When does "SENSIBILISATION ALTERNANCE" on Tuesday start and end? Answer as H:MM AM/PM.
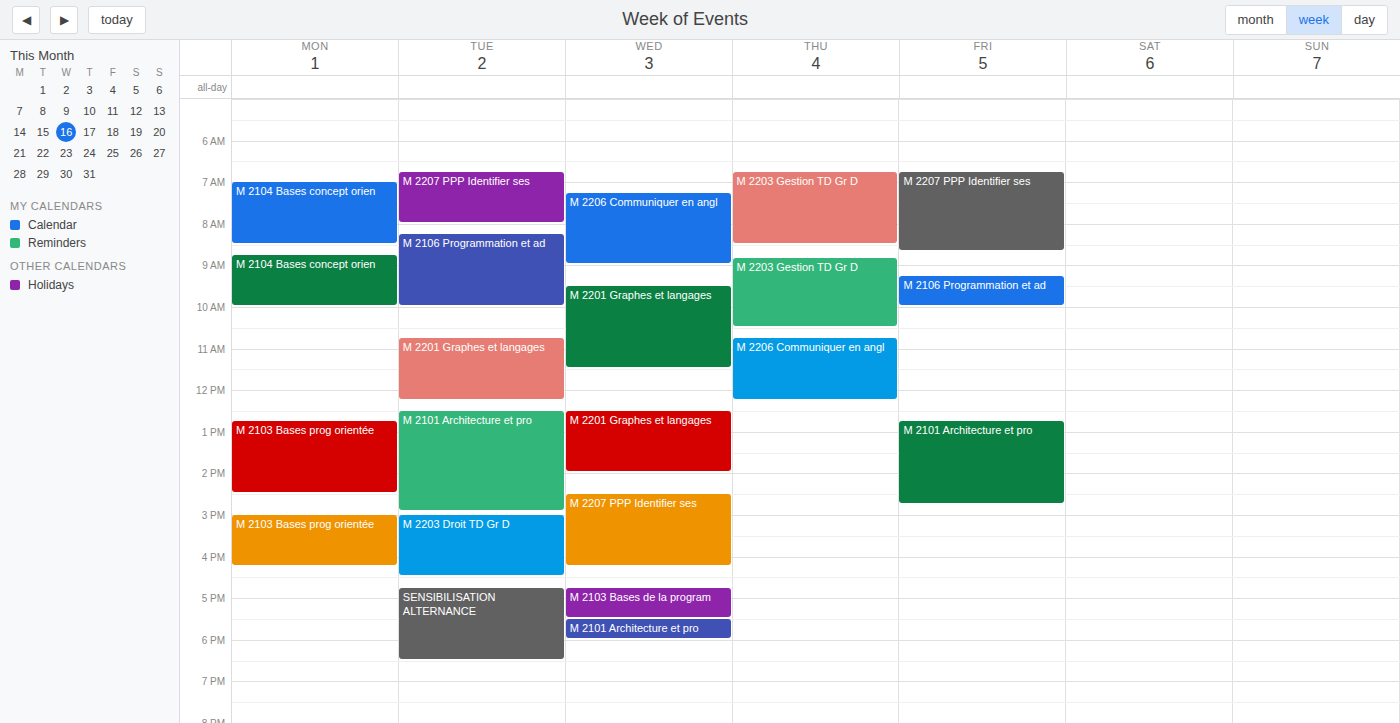
4:45 PM to 6:30 PM